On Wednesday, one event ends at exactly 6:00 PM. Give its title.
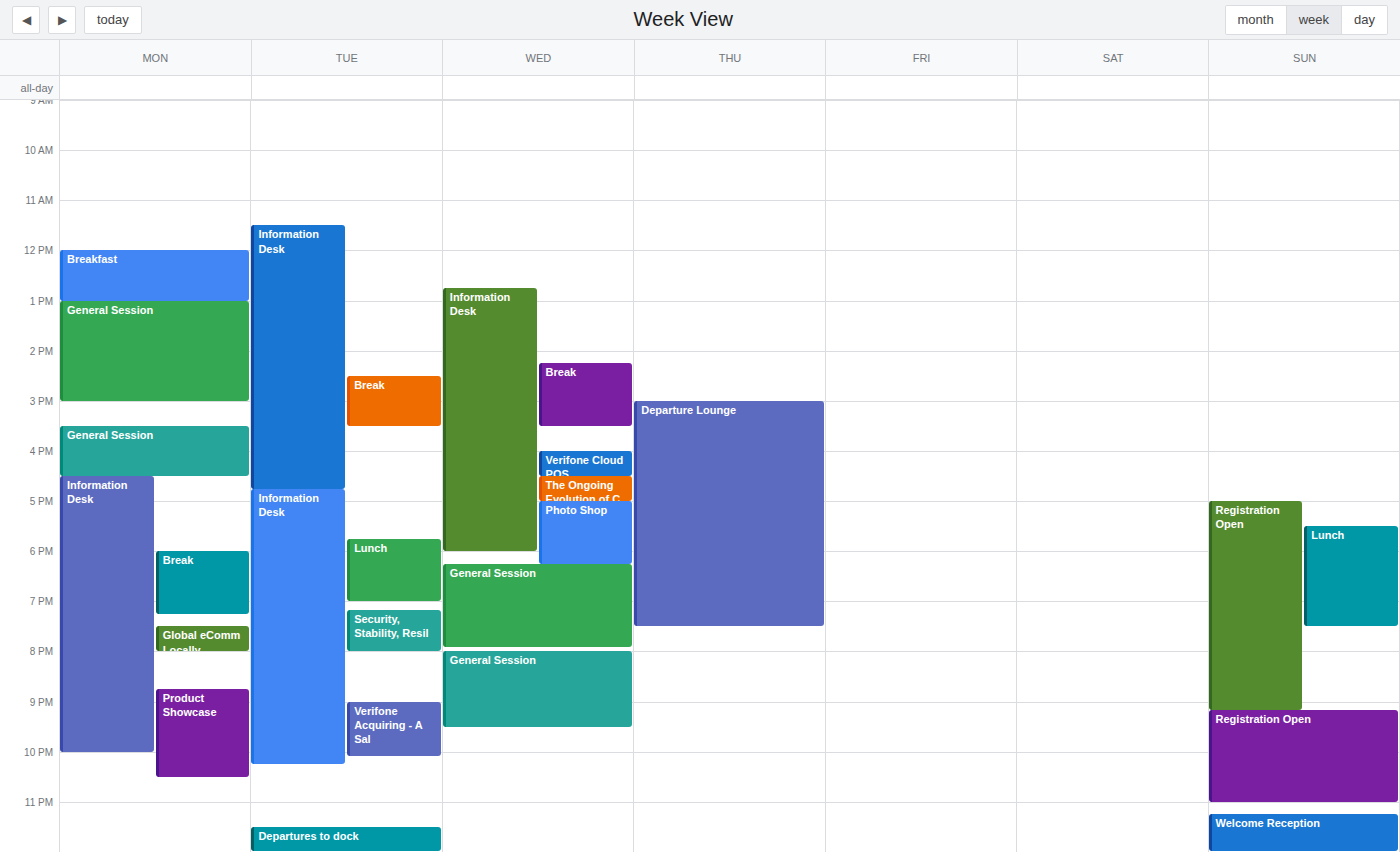
"Information Desk"